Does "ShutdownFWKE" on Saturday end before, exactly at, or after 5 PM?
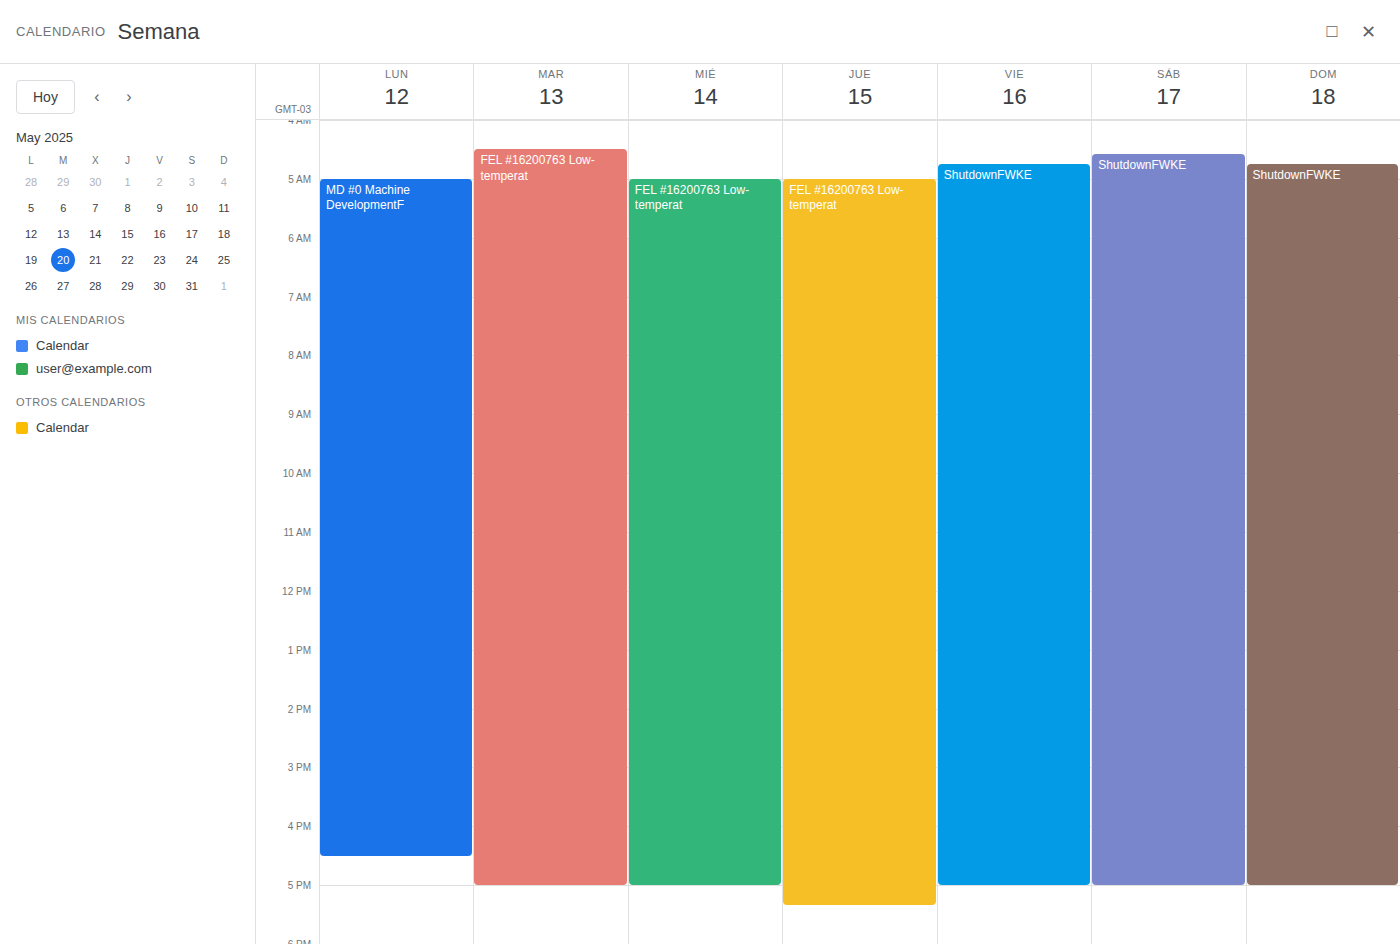
5:00 PM -- exactly at 5 PM, on the 5 PM line.